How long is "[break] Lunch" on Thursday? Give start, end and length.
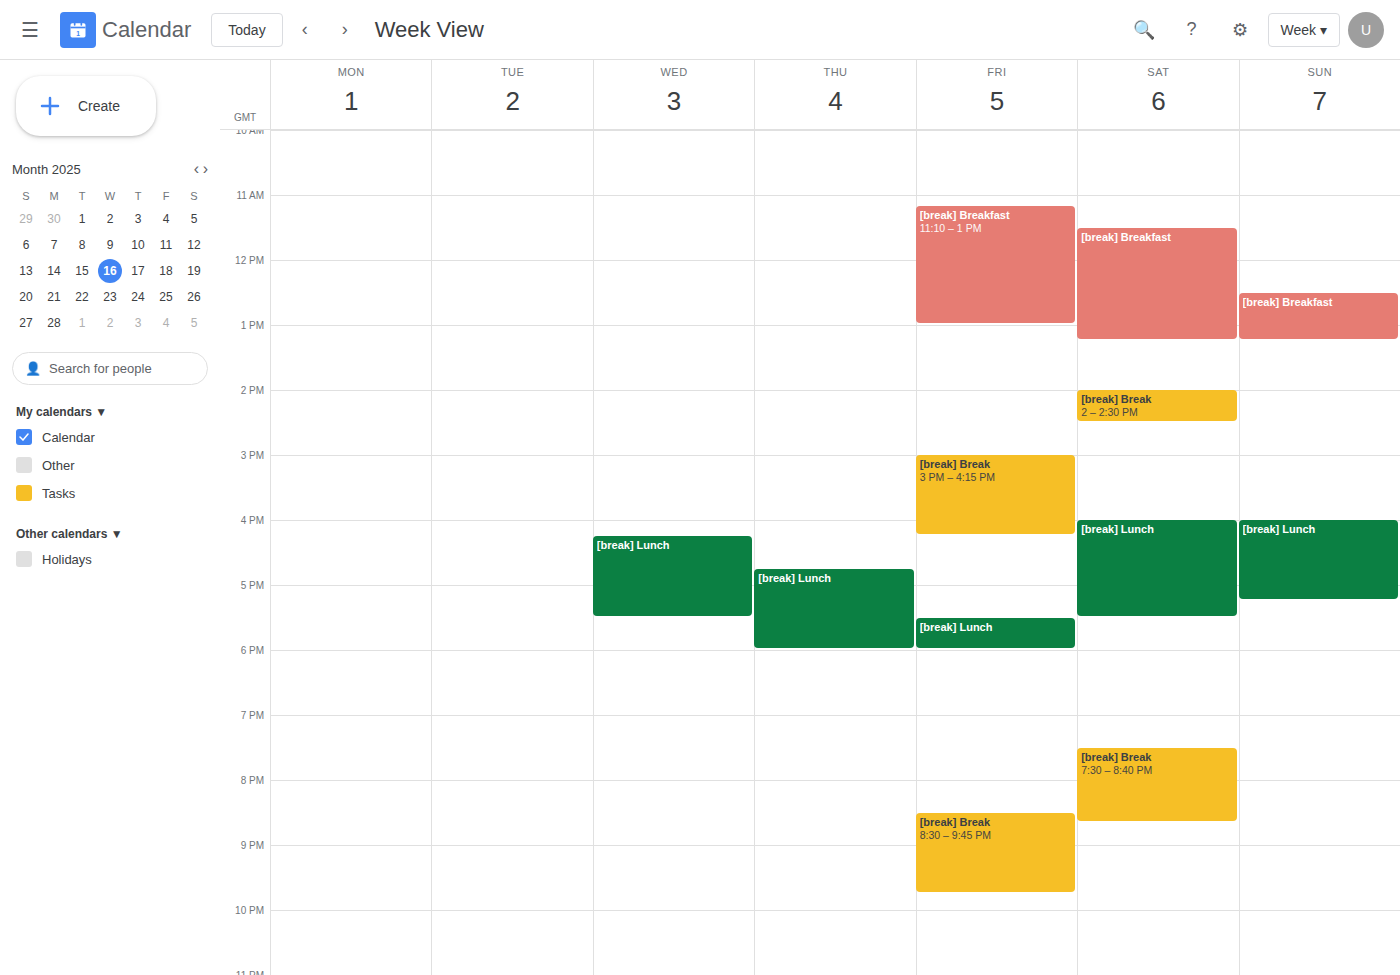
4:45 PM to 6:00 PM, 1 hour 15 minutes